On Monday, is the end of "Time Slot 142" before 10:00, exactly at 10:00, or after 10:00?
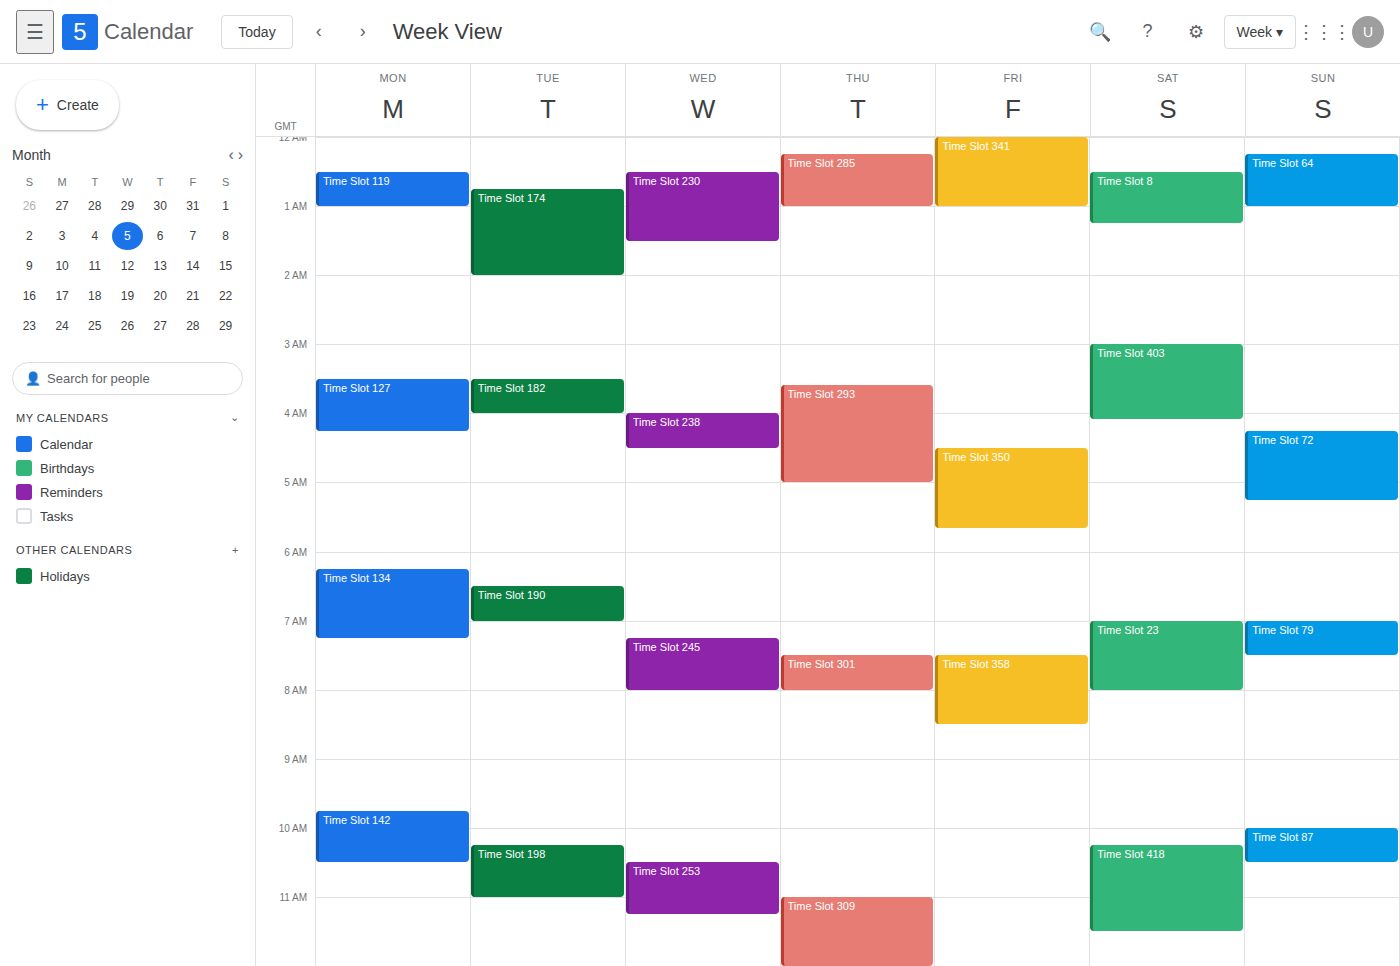
10:30 -- after 10:00, 30 minutes below the 10:00 line.